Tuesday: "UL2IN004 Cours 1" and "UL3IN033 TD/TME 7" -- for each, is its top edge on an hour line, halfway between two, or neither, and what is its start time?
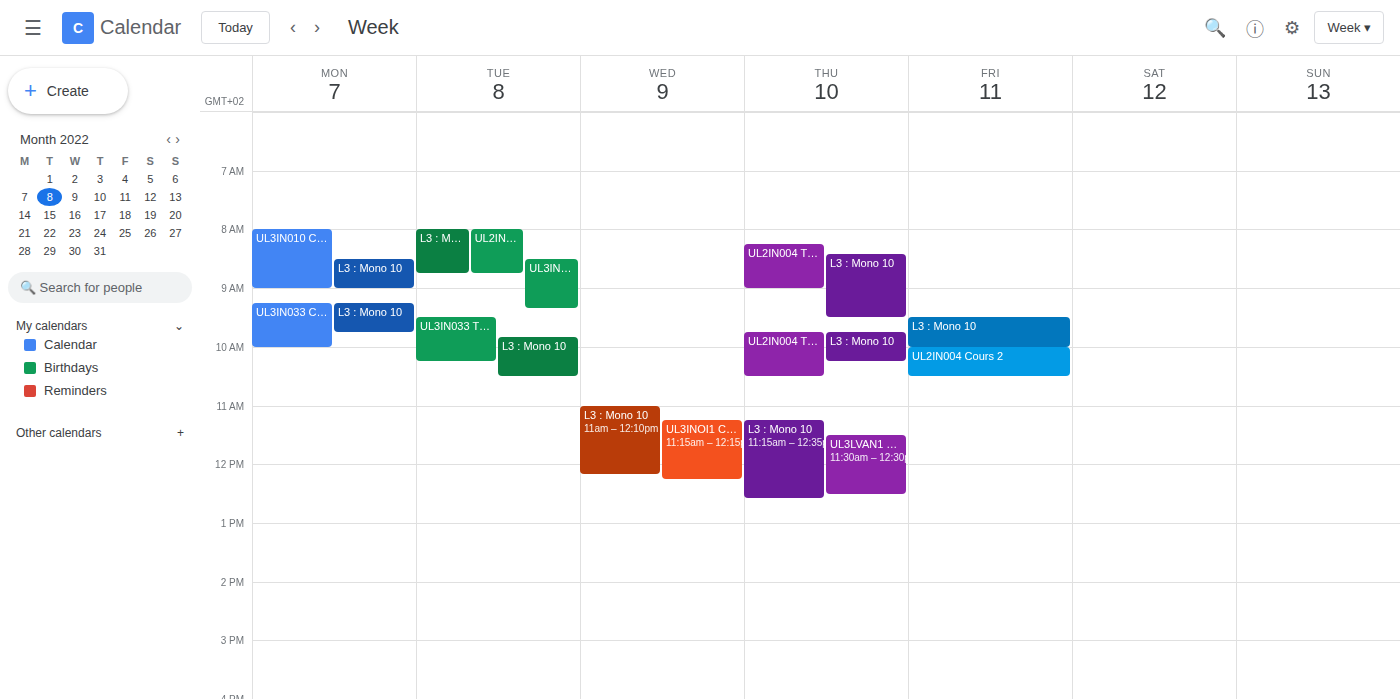
"UL2IN004 Cours 1": 08:00, exactly on the 08:00 line. "UL3IN033 TD/TME 7": 09:30, halfway between the 09:00 and 10:00 lines.